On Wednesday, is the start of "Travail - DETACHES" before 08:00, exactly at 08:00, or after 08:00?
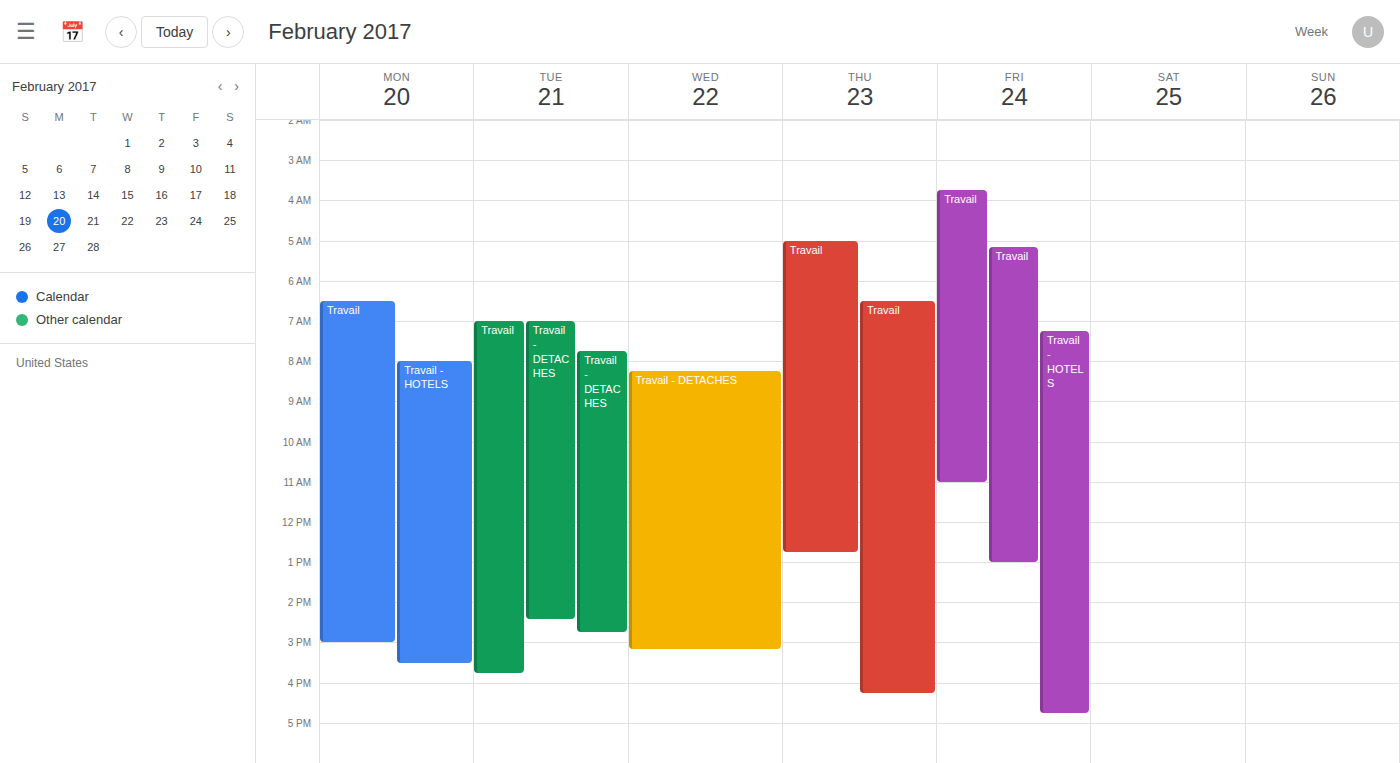
08:15 -- after 08:00, 15 minutes below the 08:00 line.